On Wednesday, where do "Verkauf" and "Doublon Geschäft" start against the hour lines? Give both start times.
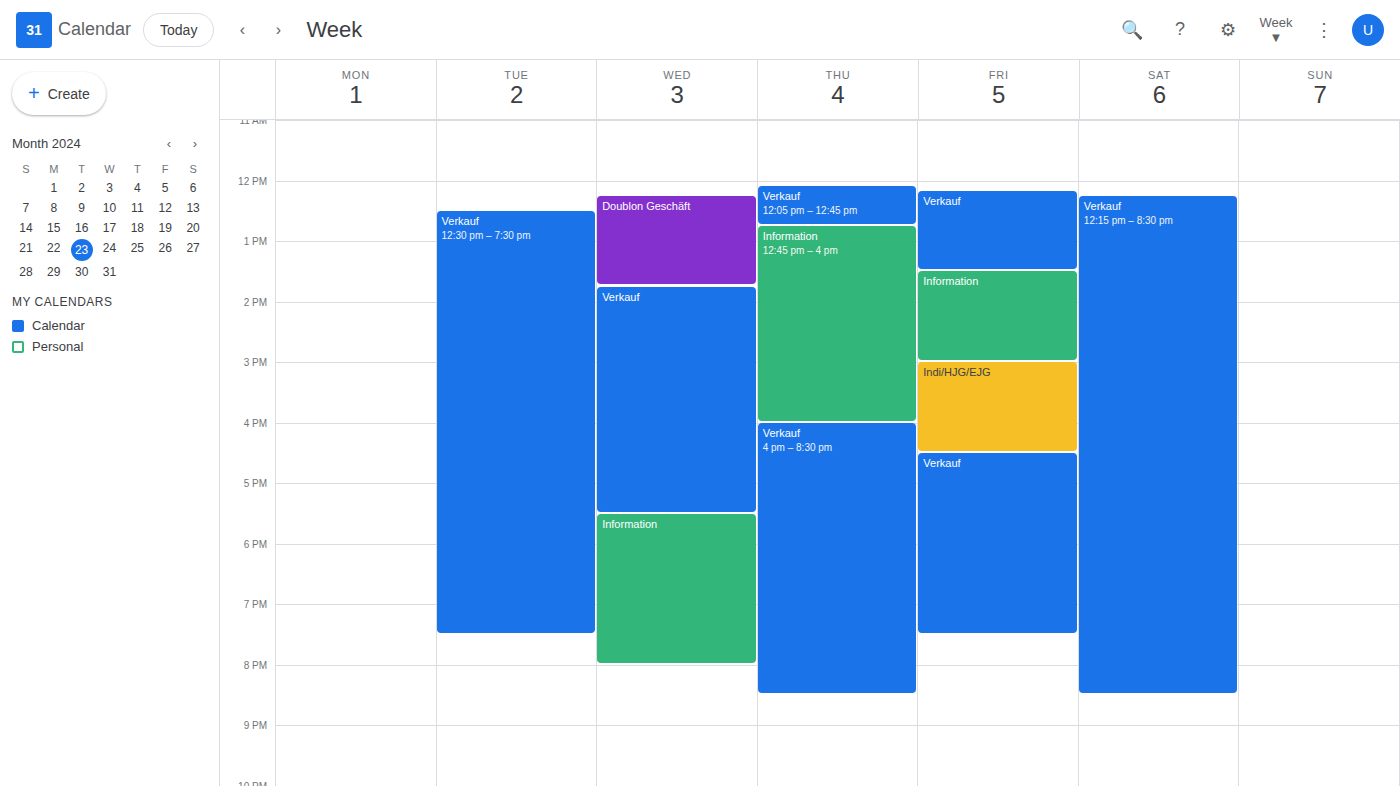
"Verkauf": 1:45 PM, neither: three quarters of the way from the 1 PM line to the 2 PM line. "Doublon Geschäft": 12:15 PM, neither: a quarter of the way from the 12 PM line to the 1 PM line.